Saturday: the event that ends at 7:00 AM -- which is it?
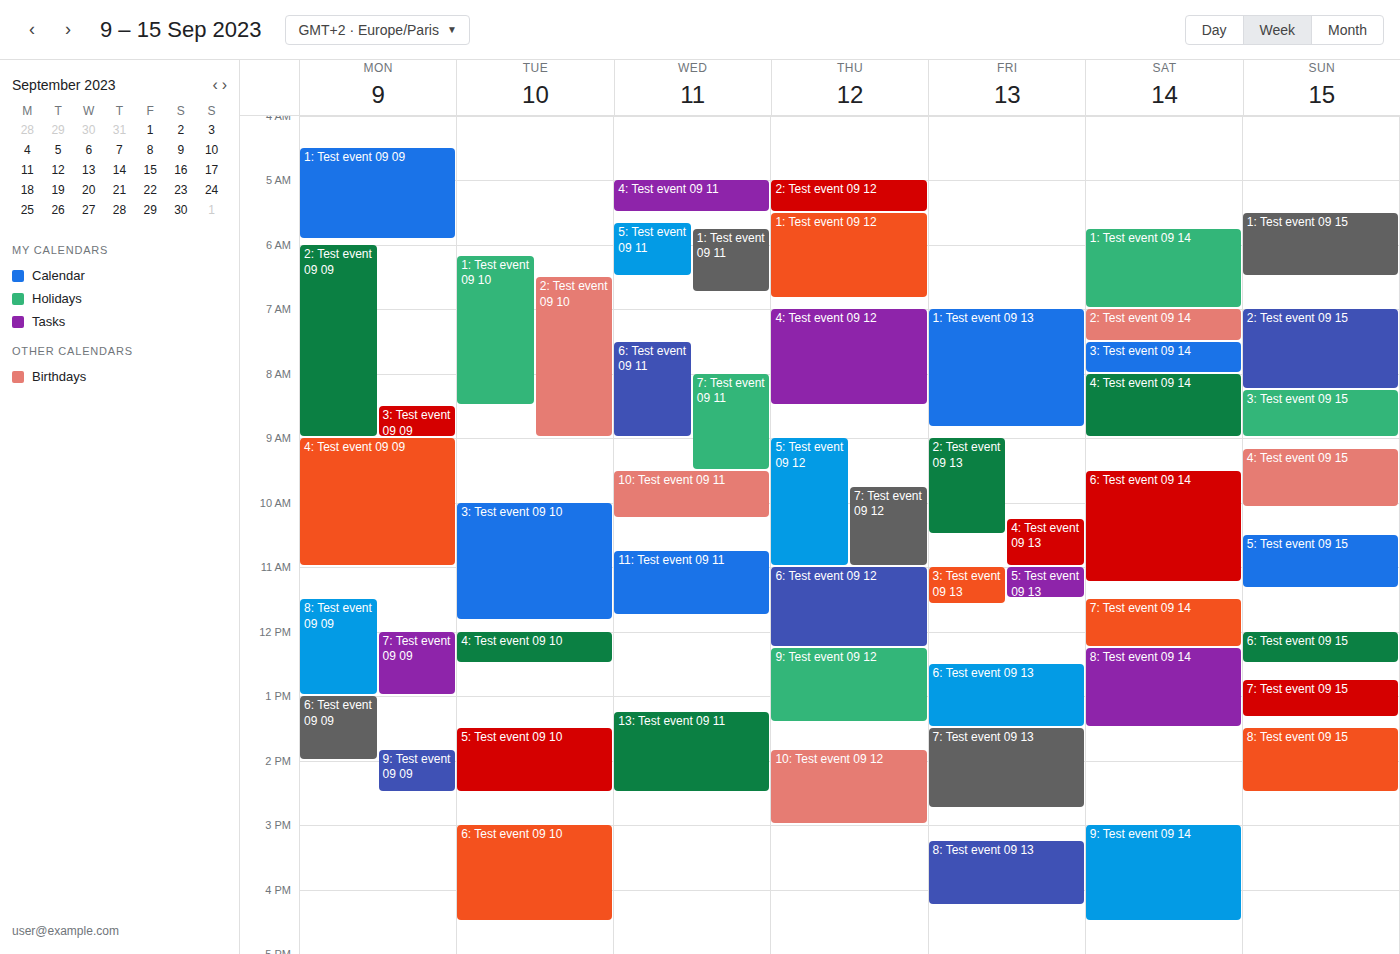
"1: Test event 09 14"